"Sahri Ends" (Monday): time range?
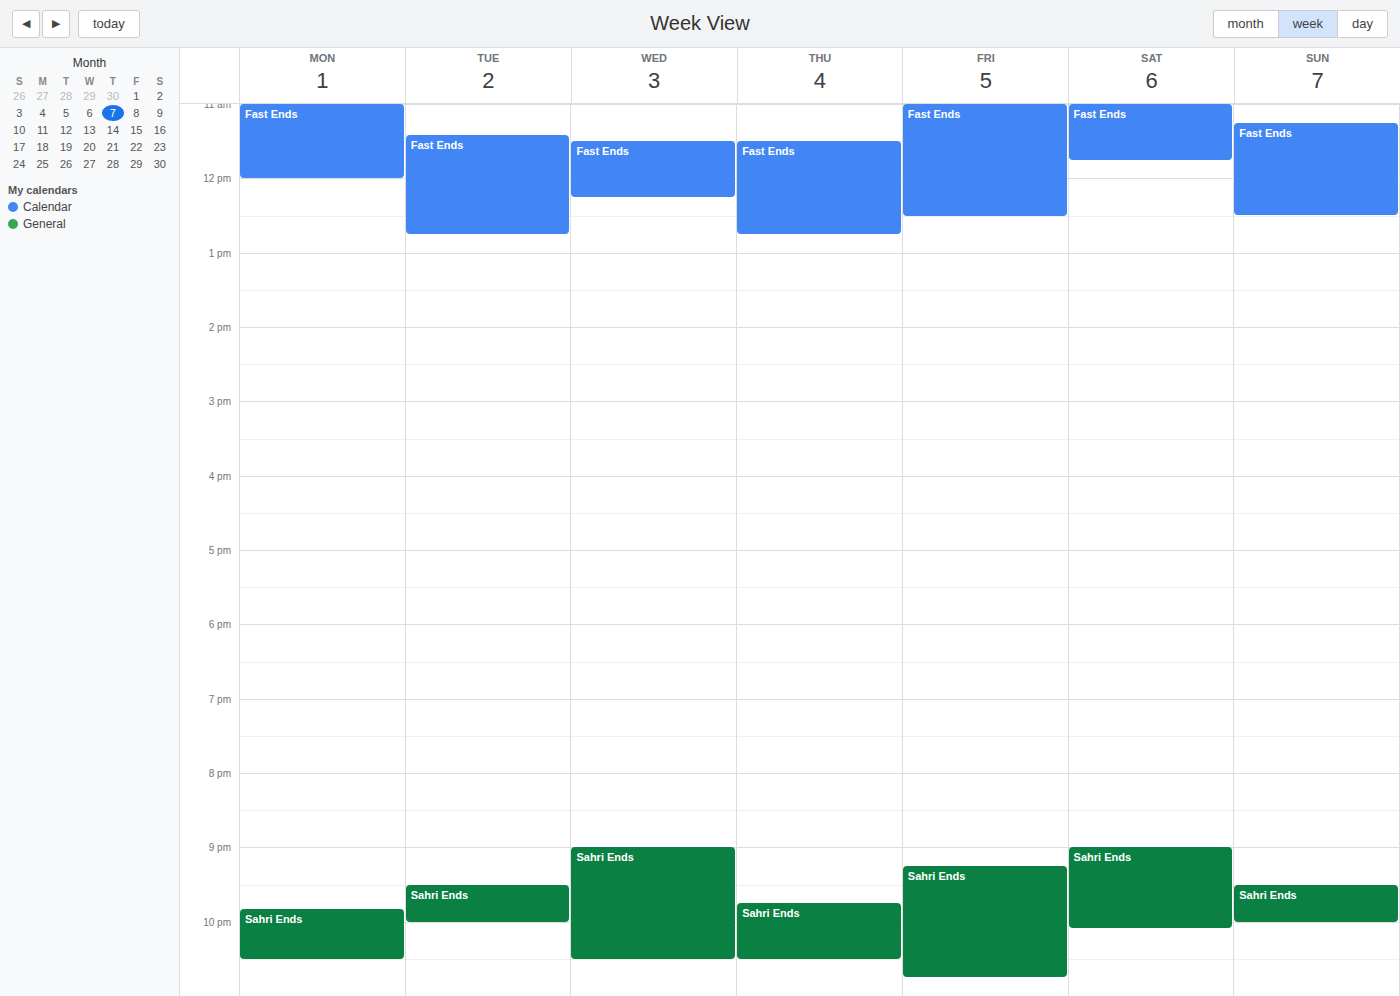
9:50 PM to 10:30 PM